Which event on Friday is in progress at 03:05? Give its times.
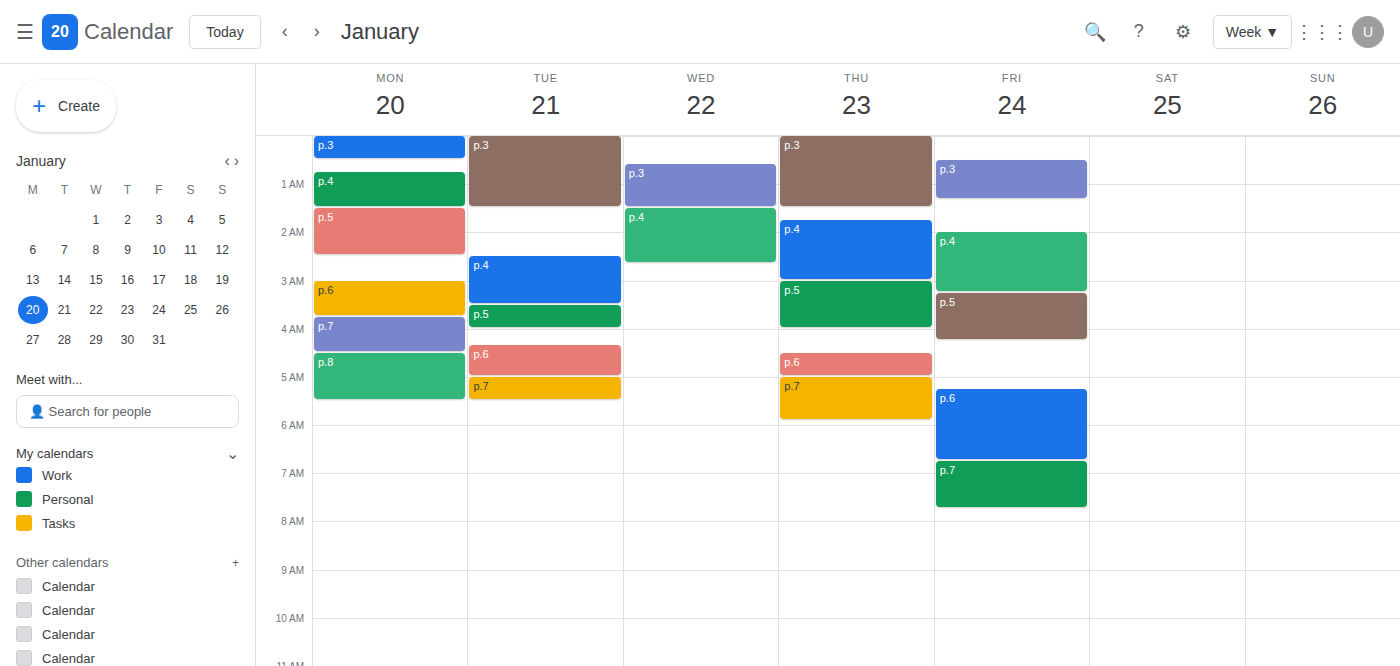
"p.4", 02:00 to 03:15